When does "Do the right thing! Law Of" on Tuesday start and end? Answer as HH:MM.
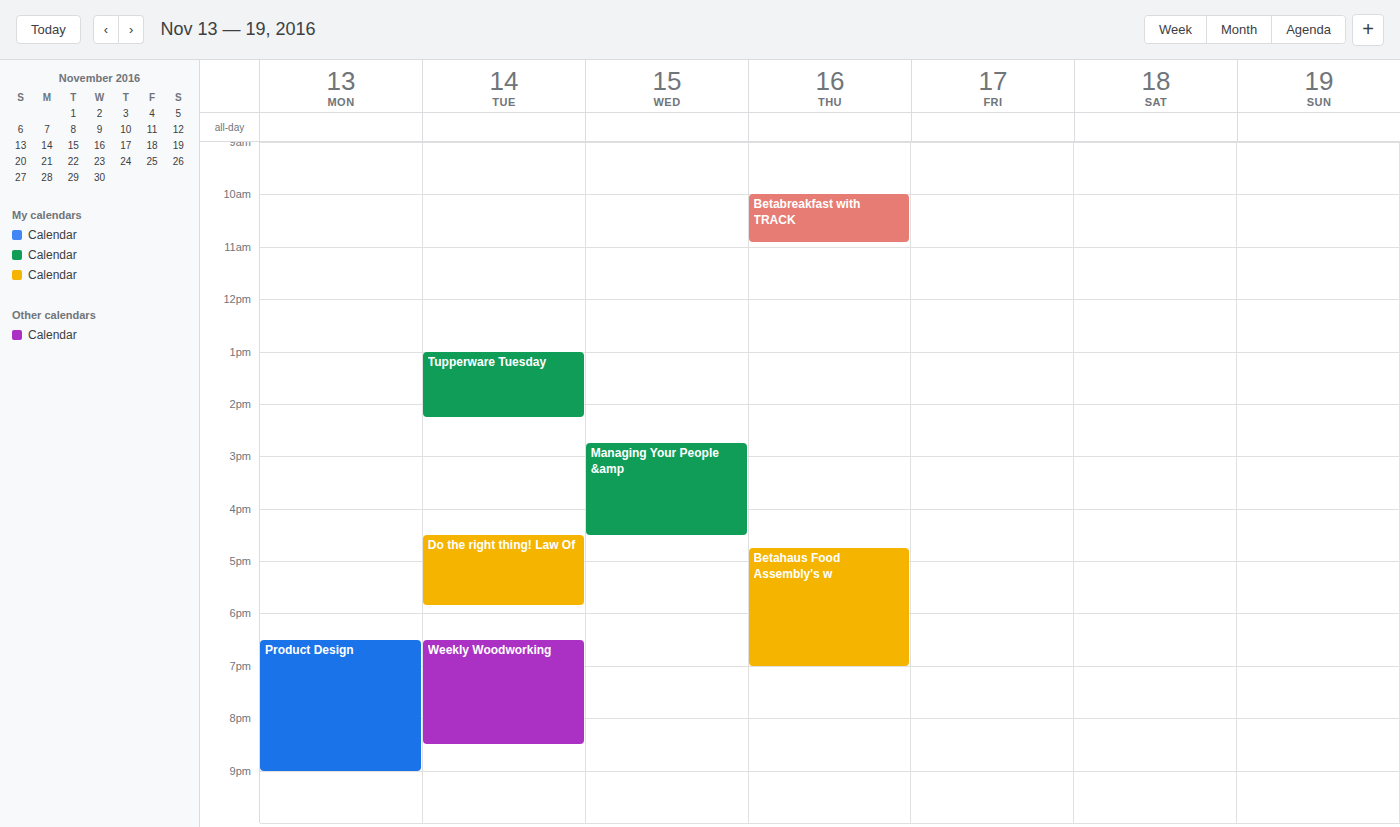
16:30 to 17:50